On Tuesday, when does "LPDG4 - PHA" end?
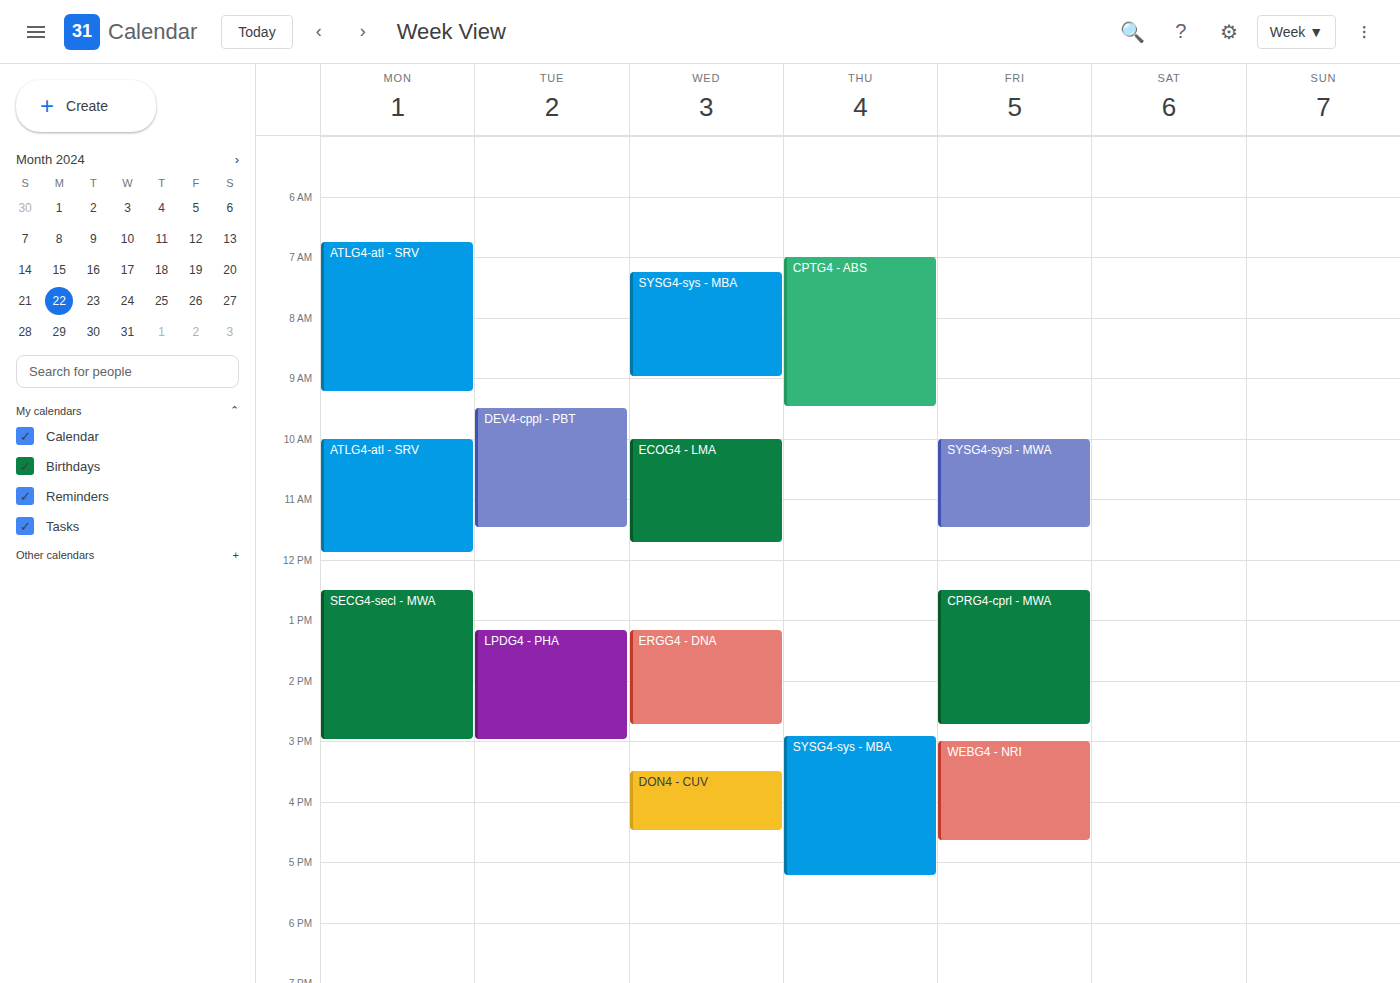
15:00